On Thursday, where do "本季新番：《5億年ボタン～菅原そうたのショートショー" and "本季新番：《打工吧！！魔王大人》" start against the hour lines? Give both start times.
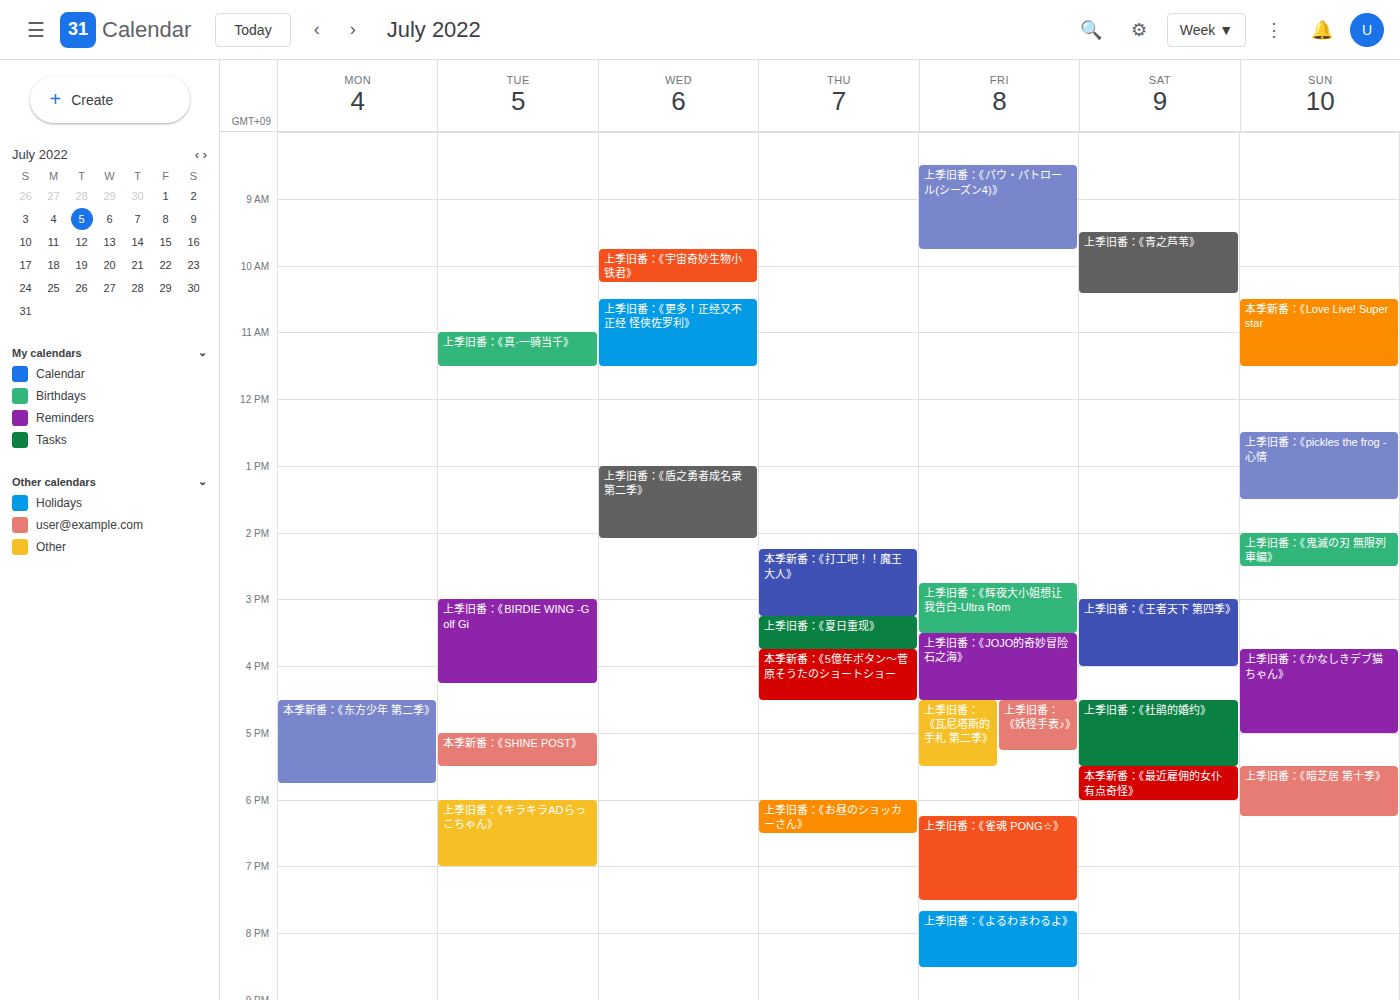
"本季新番：《5億年ボタン～菅原そうたのショートショー": 3:45 PM, neither: three quarters of the way from the 3 PM line to the 4 PM line. "本季新番：《打工吧！！魔王大人》": 2:15 PM, neither: a quarter of the way from the 2 PM line to the 3 PM line.